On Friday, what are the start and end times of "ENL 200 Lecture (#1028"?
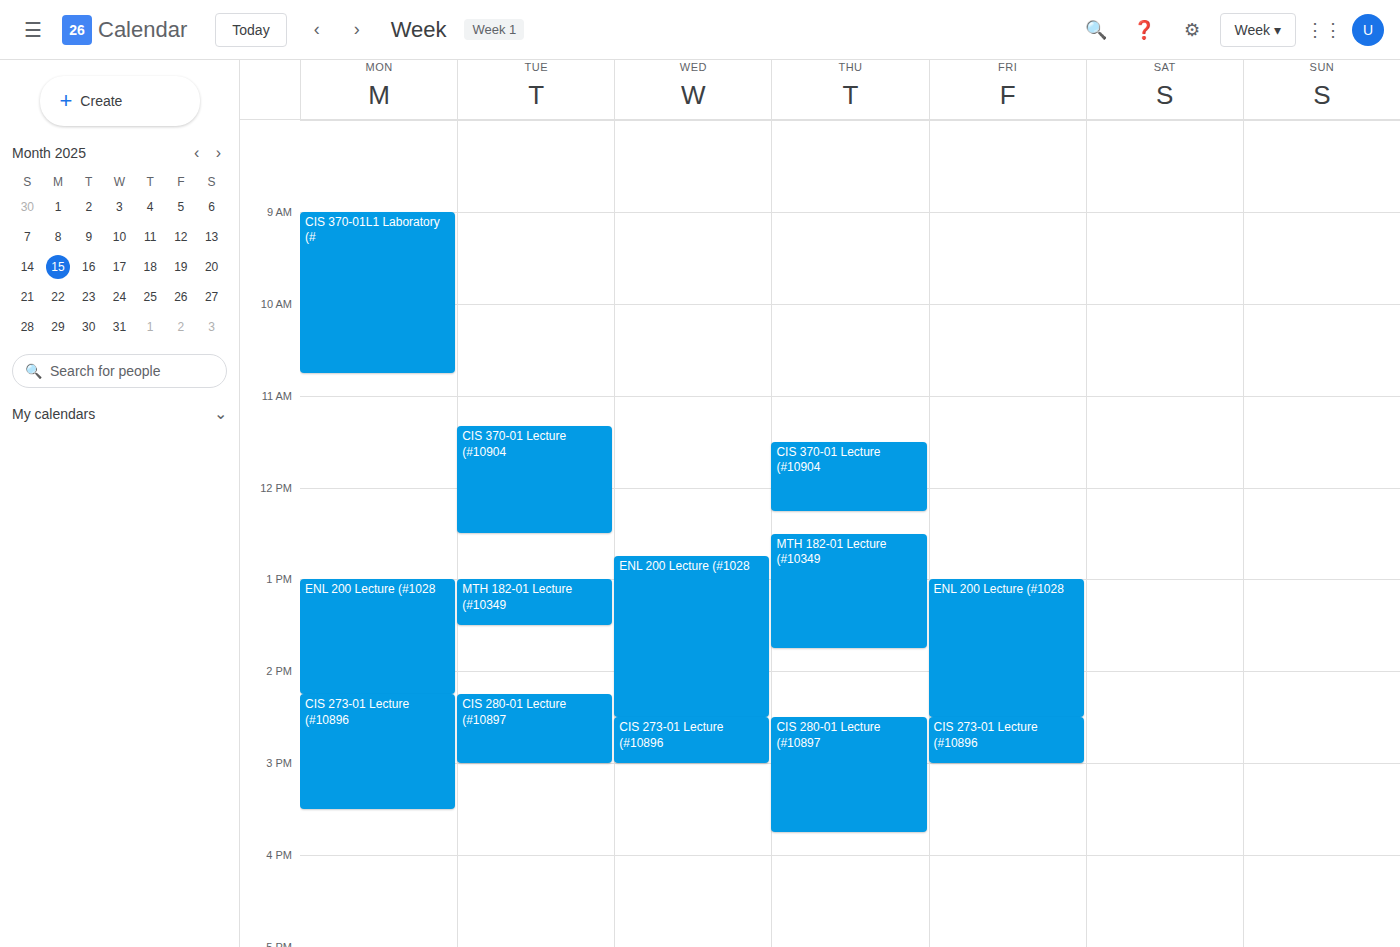
1:00 PM to 2:30 PM